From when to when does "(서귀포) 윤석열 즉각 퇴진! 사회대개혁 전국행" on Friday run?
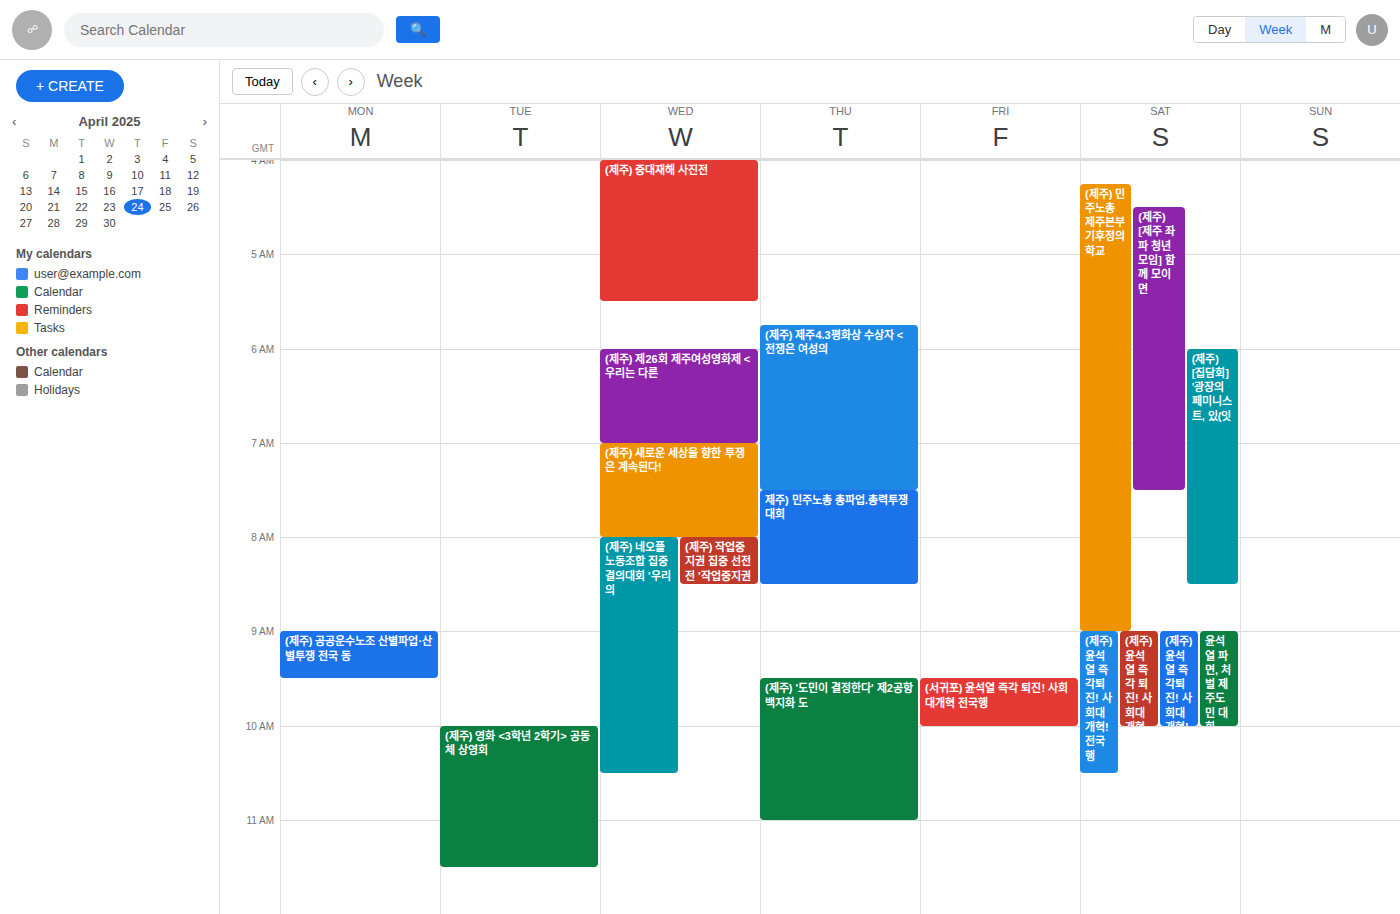
9:30 AM to 10:00 AM